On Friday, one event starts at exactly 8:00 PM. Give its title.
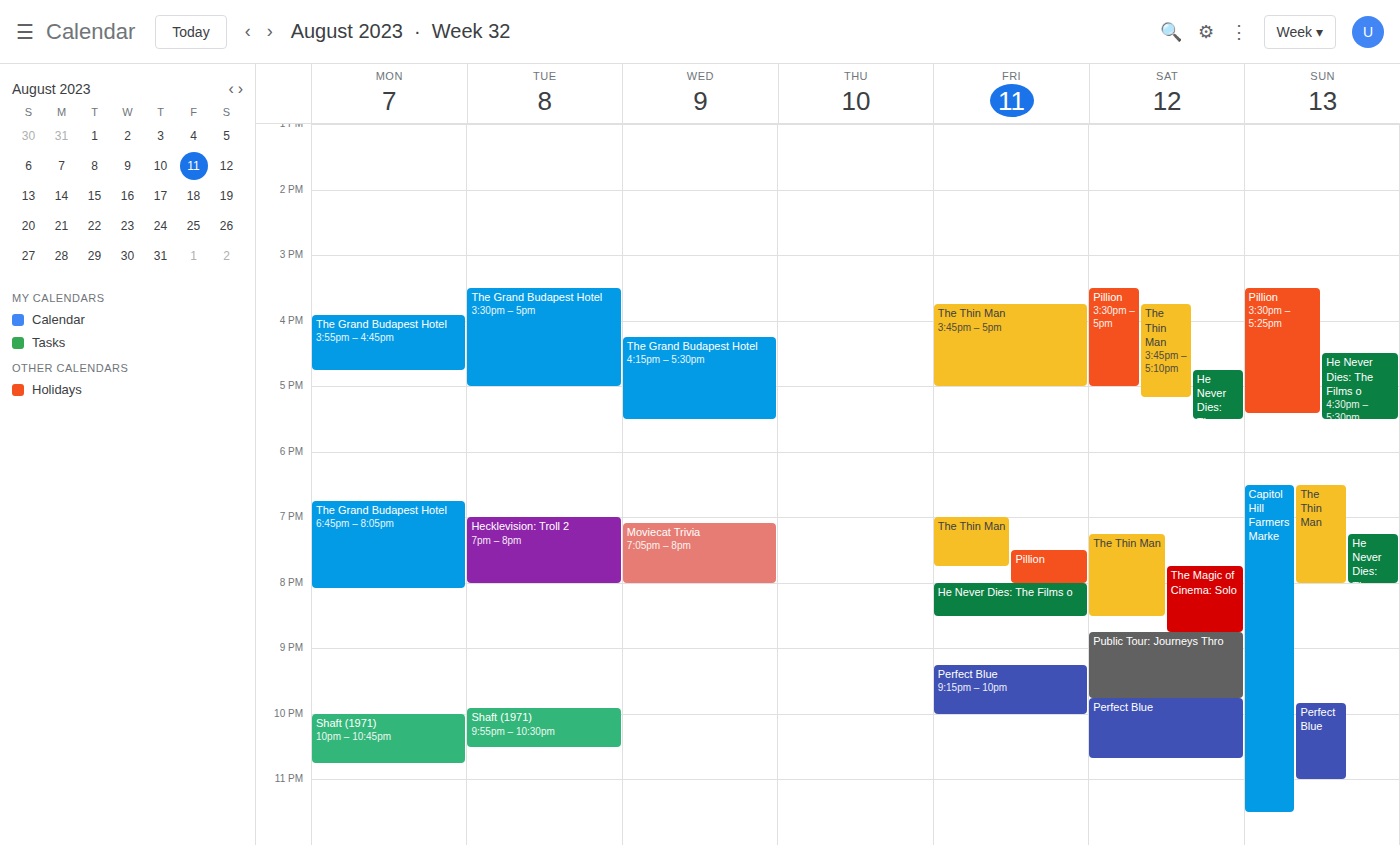
"He Never Dies: The Films o"